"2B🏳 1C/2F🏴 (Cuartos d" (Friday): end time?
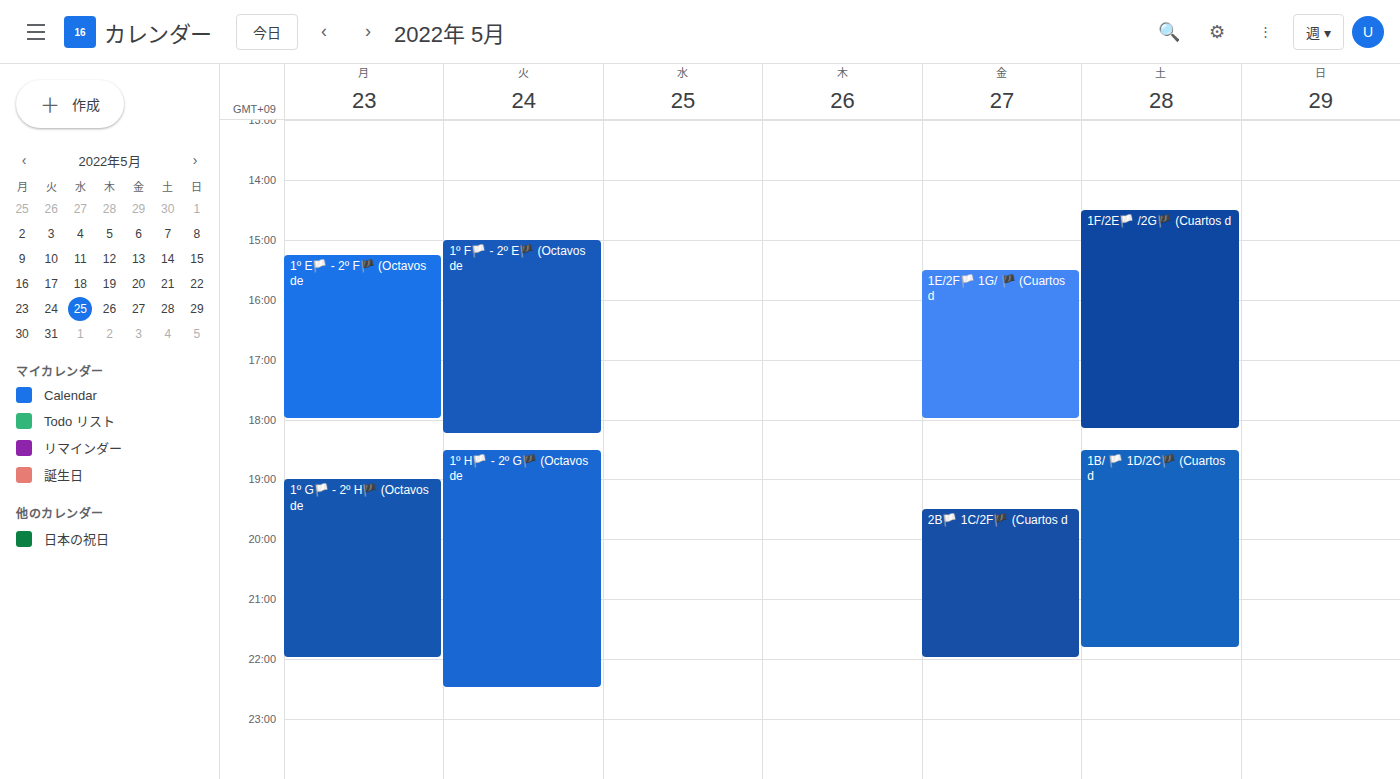
10:00 PM